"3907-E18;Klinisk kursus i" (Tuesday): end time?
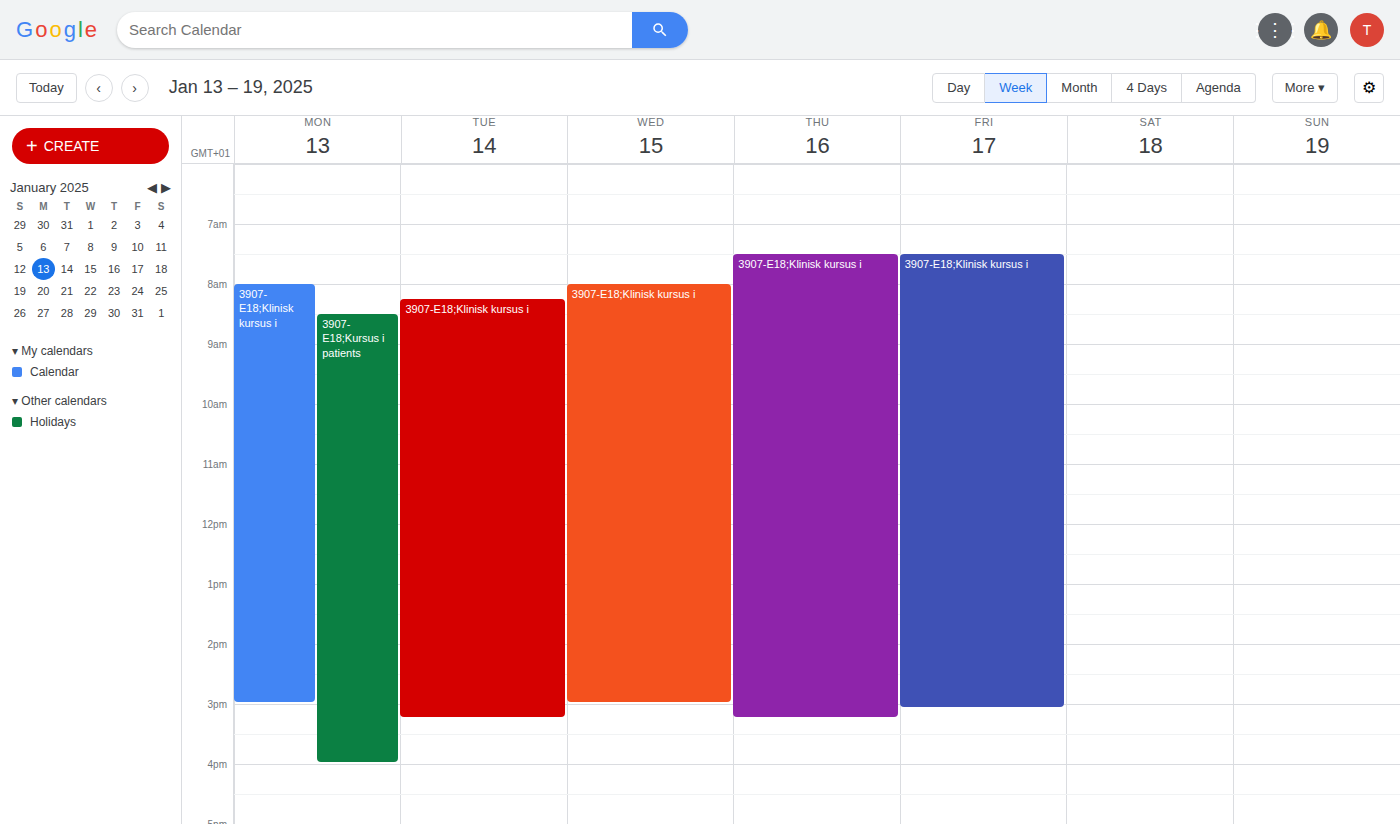
3:15 PM